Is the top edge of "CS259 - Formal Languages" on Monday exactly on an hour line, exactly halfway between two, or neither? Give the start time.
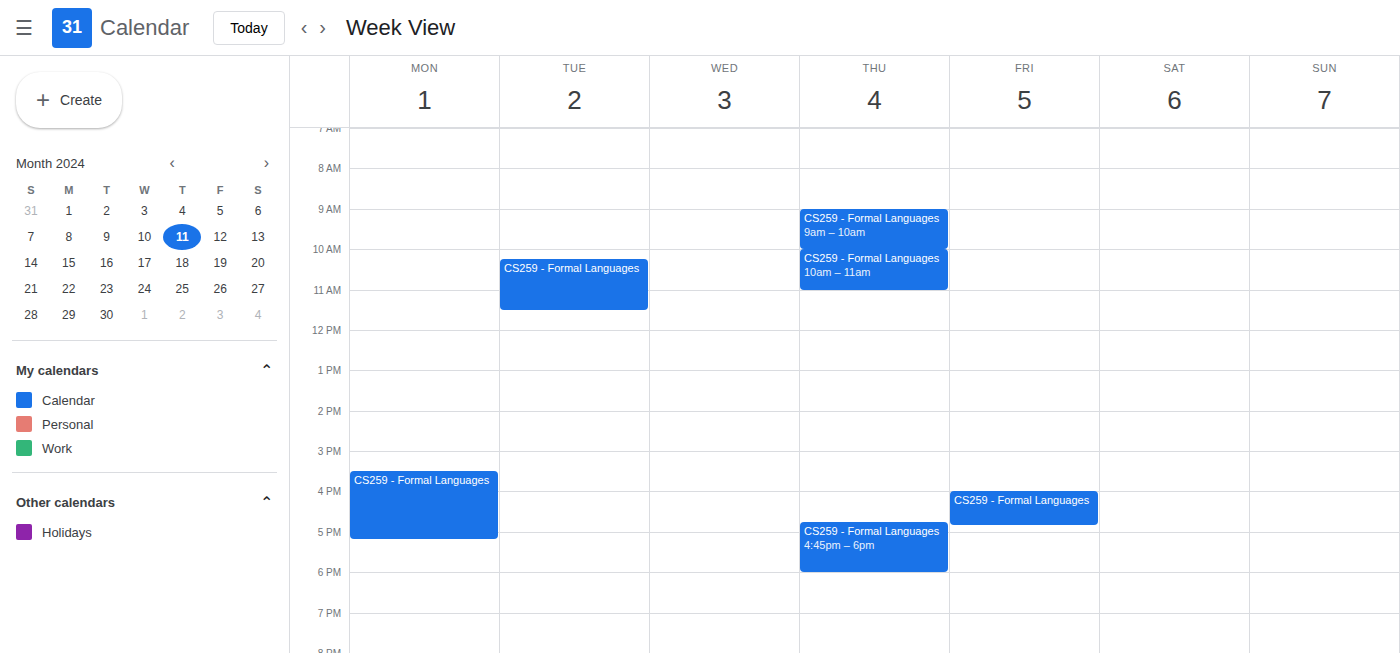
3:30 PM -- halfway between the 3 PM and 4 PM lines.